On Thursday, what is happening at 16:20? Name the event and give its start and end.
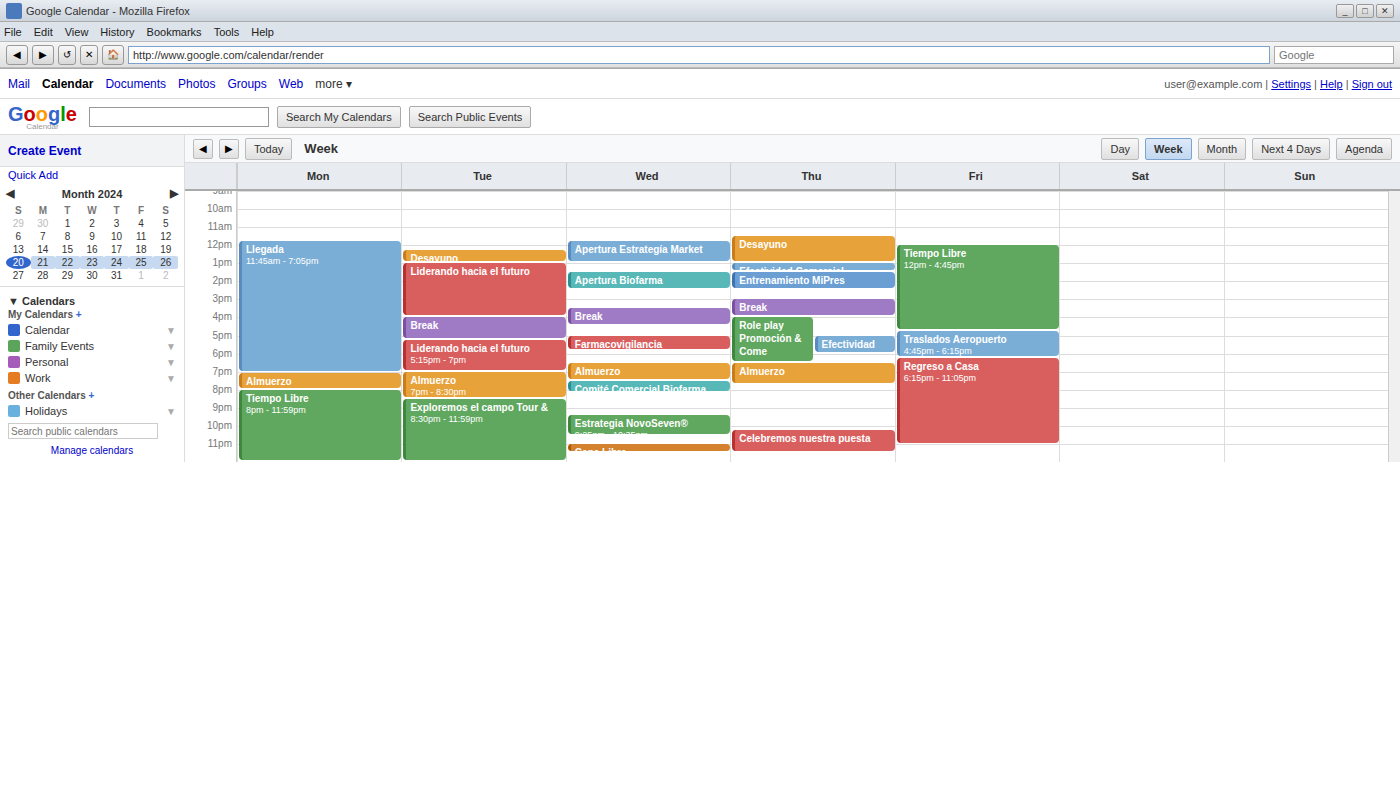
"Role play Promoción & Come", 16:00 to 18:30